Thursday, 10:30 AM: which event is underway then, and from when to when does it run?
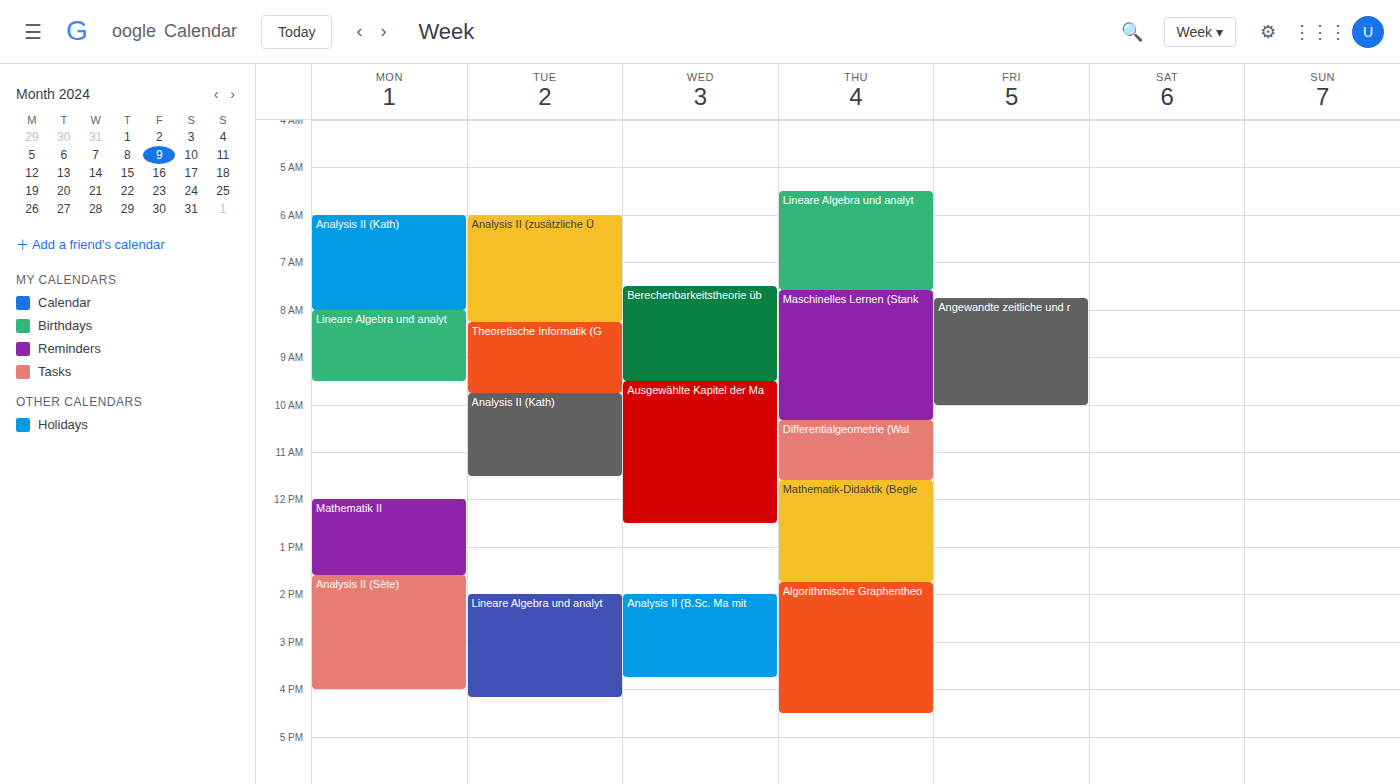
"Differentialgeometrie (Wal", 10:20 AM to 11:35 AM